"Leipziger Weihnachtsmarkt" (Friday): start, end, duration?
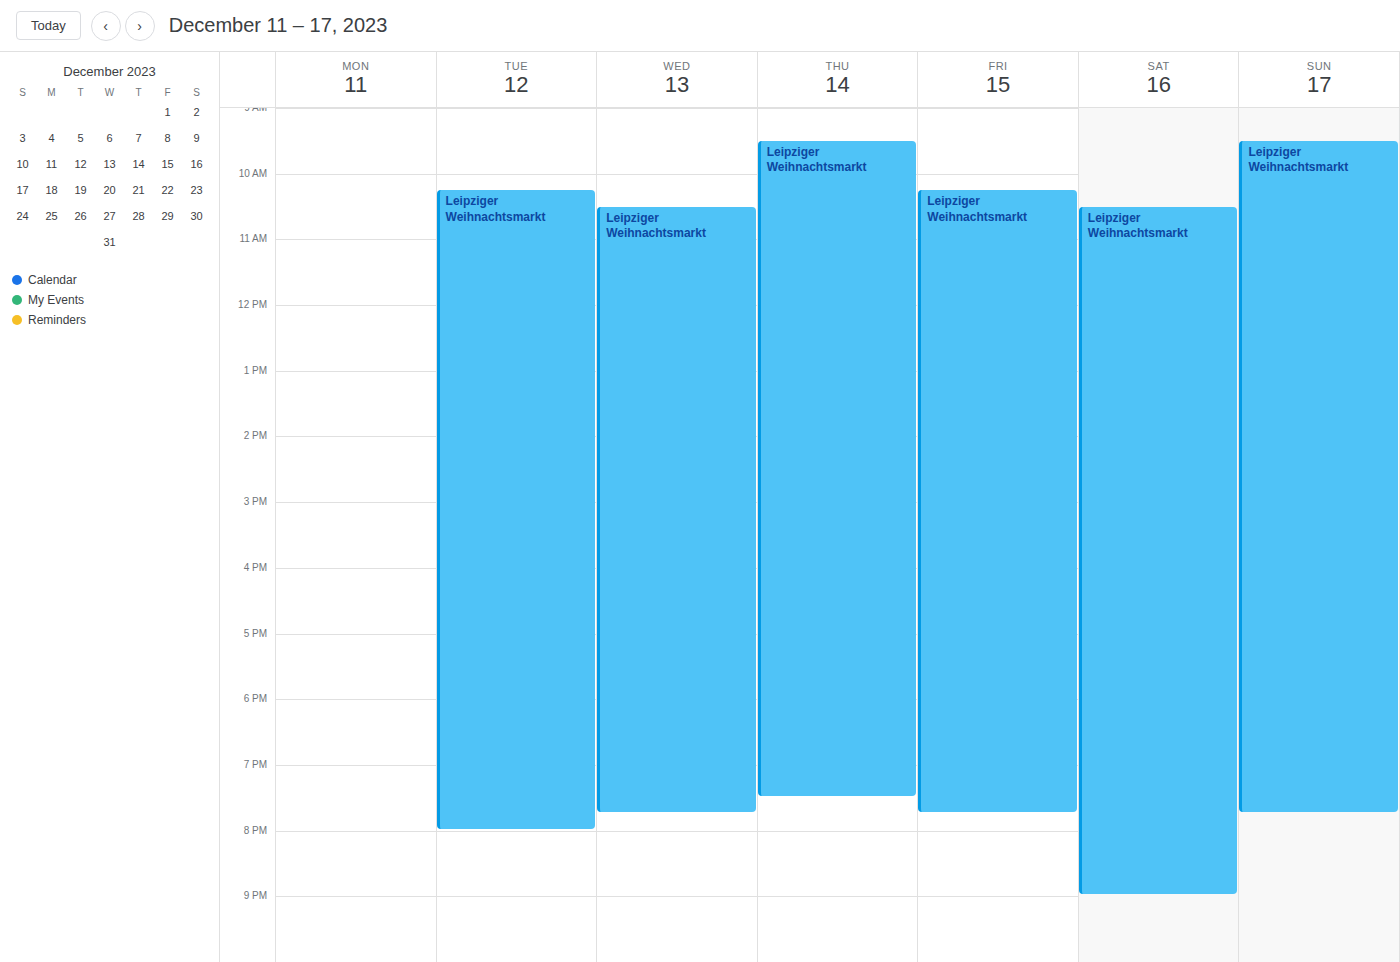
10:15 AM to 7:45 PM, 9 hours 30 minutes